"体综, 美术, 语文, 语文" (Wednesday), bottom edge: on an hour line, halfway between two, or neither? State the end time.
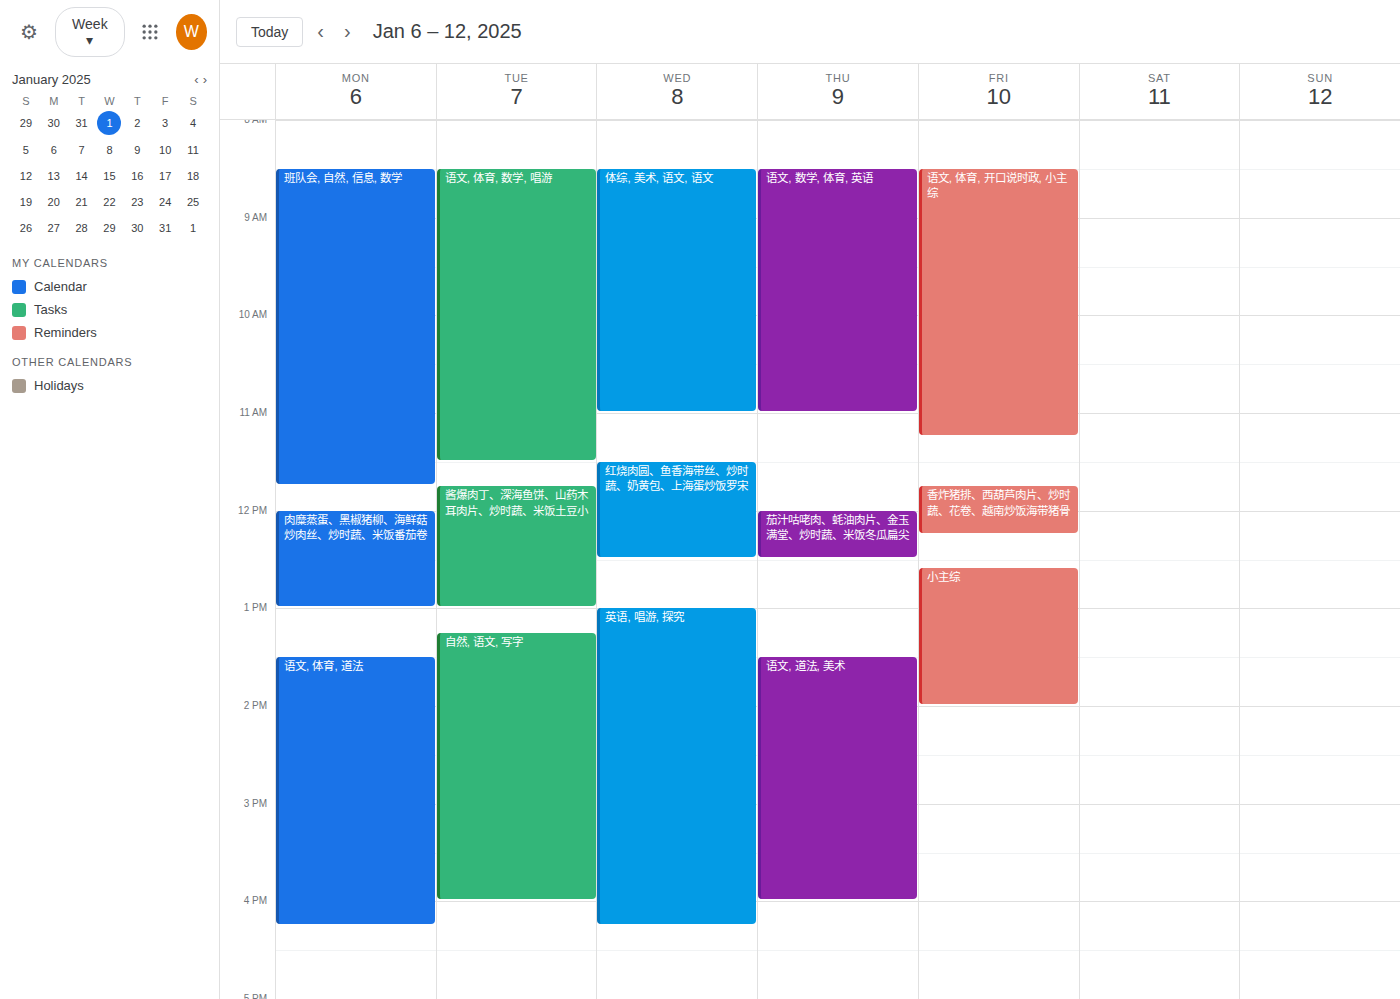
11:00 AM -- exactly on the 11 AM line.